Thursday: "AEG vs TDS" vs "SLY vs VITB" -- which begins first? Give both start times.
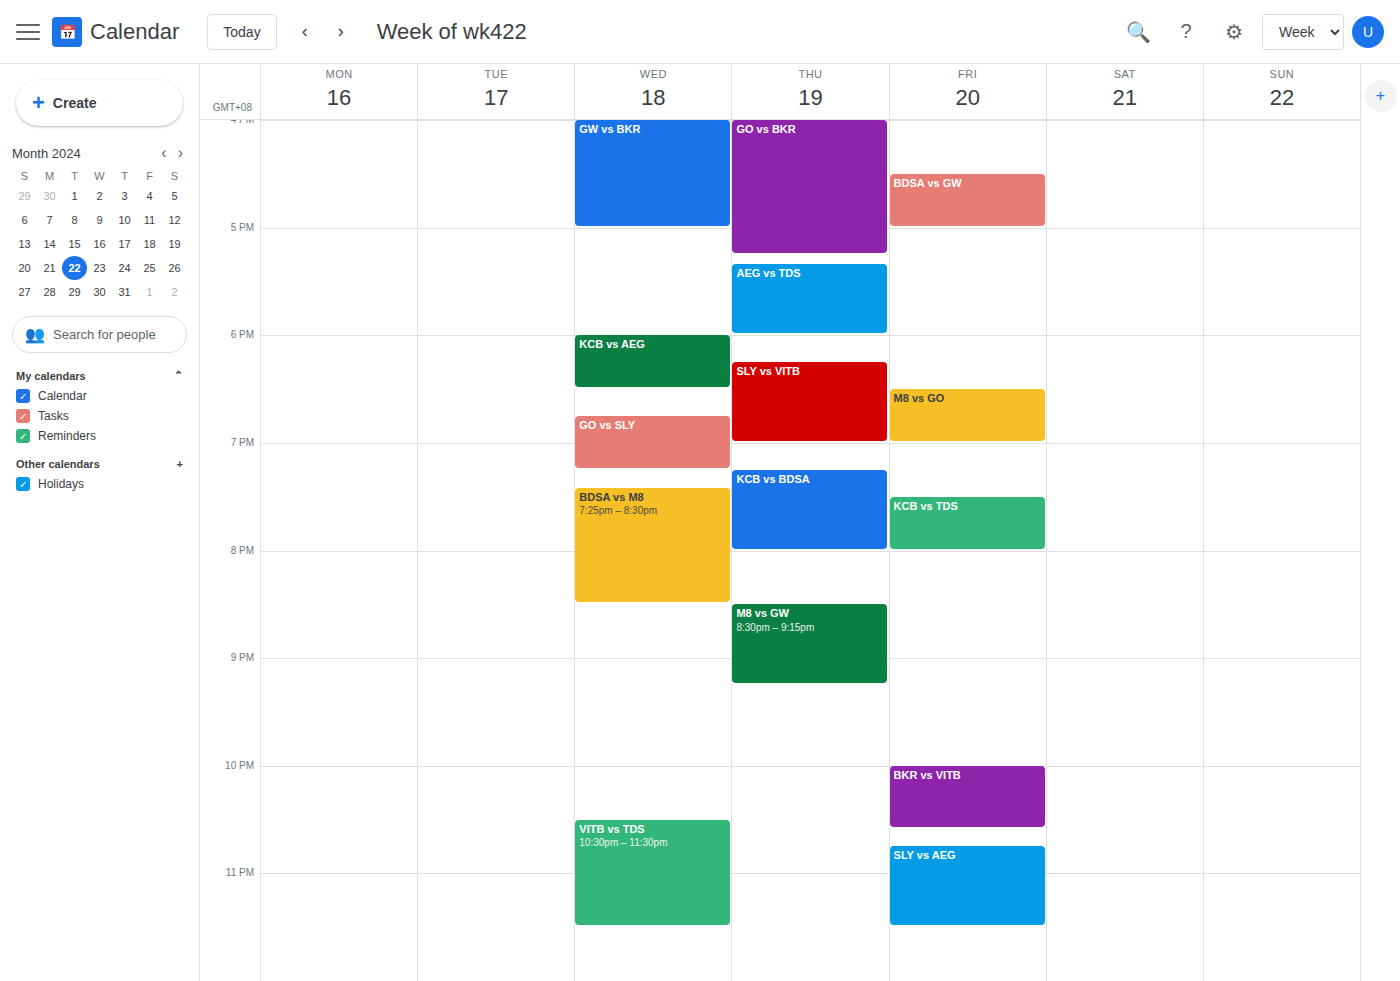
"AEG vs TDS" 5:20 PM; "SLY vs VITB" 6:15 PM.